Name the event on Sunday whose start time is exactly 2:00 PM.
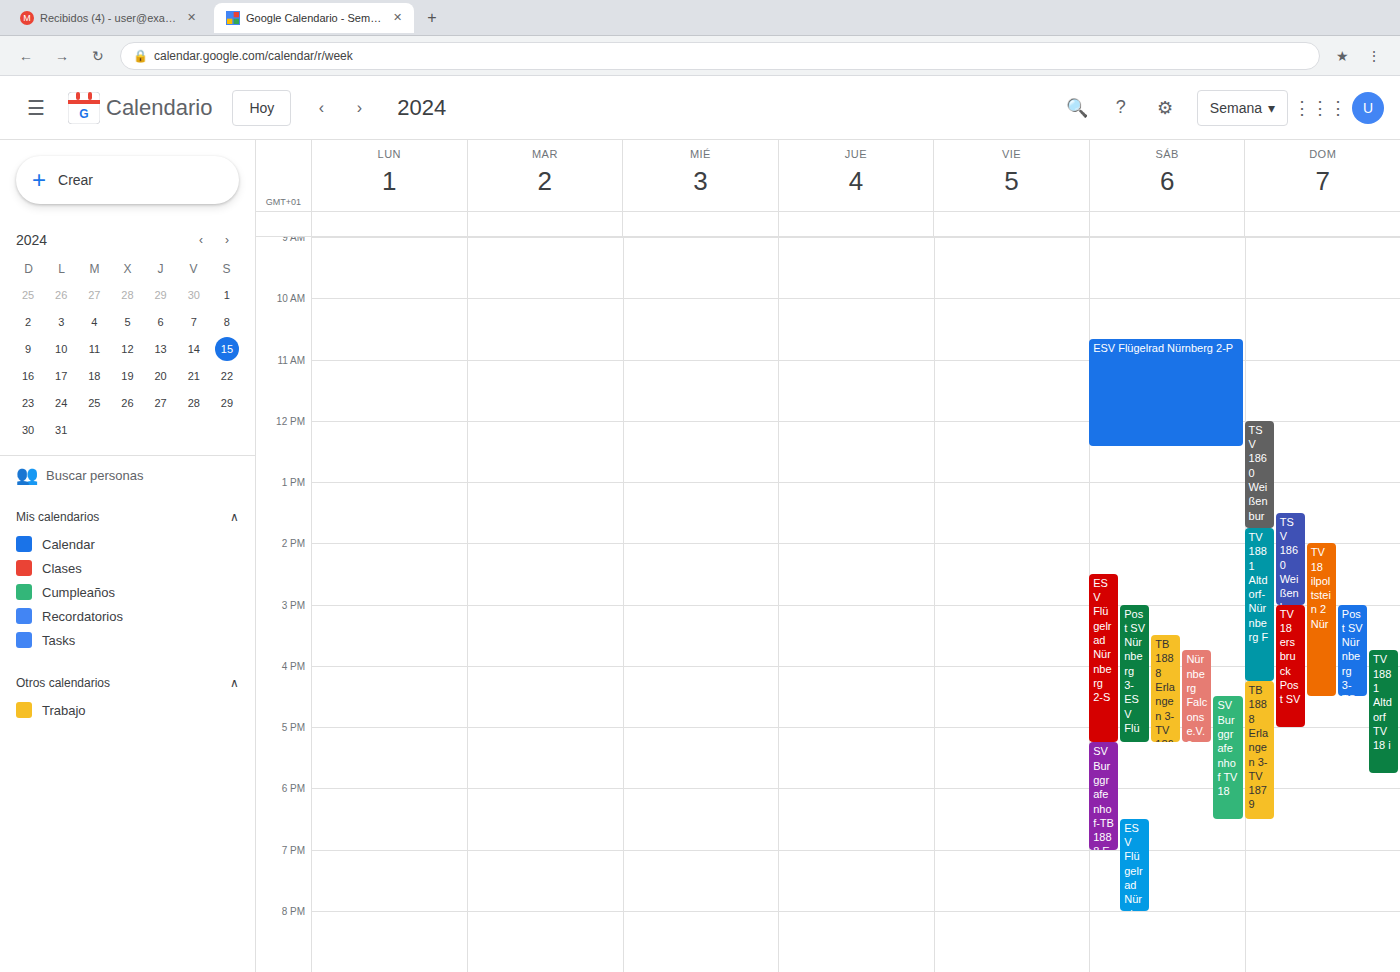
"TV 18 ilpoltstein 2 Nür"